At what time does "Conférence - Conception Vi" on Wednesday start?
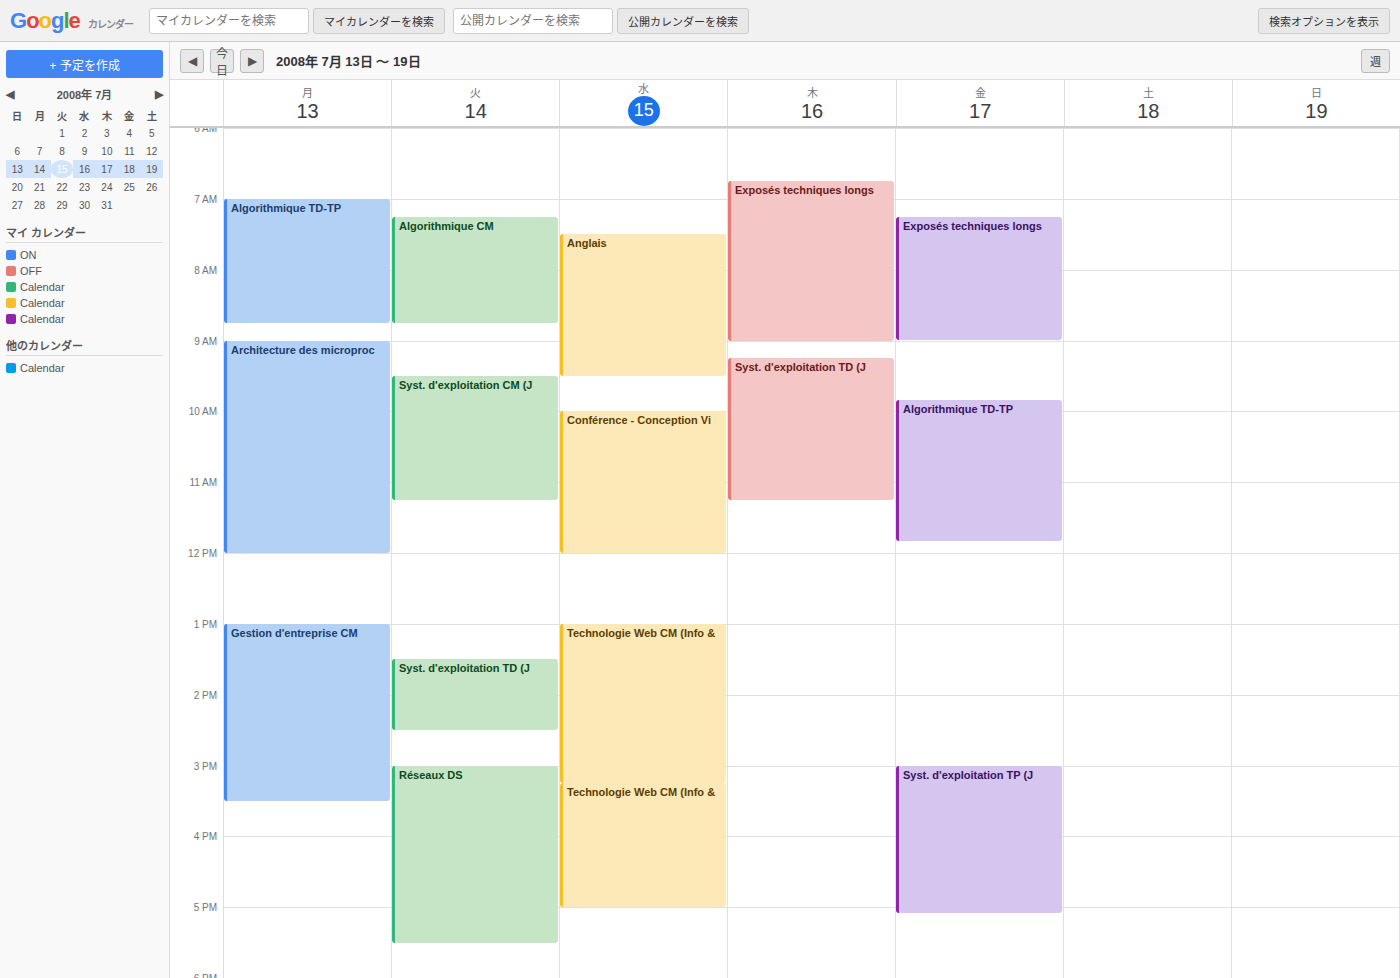
10:00 AM